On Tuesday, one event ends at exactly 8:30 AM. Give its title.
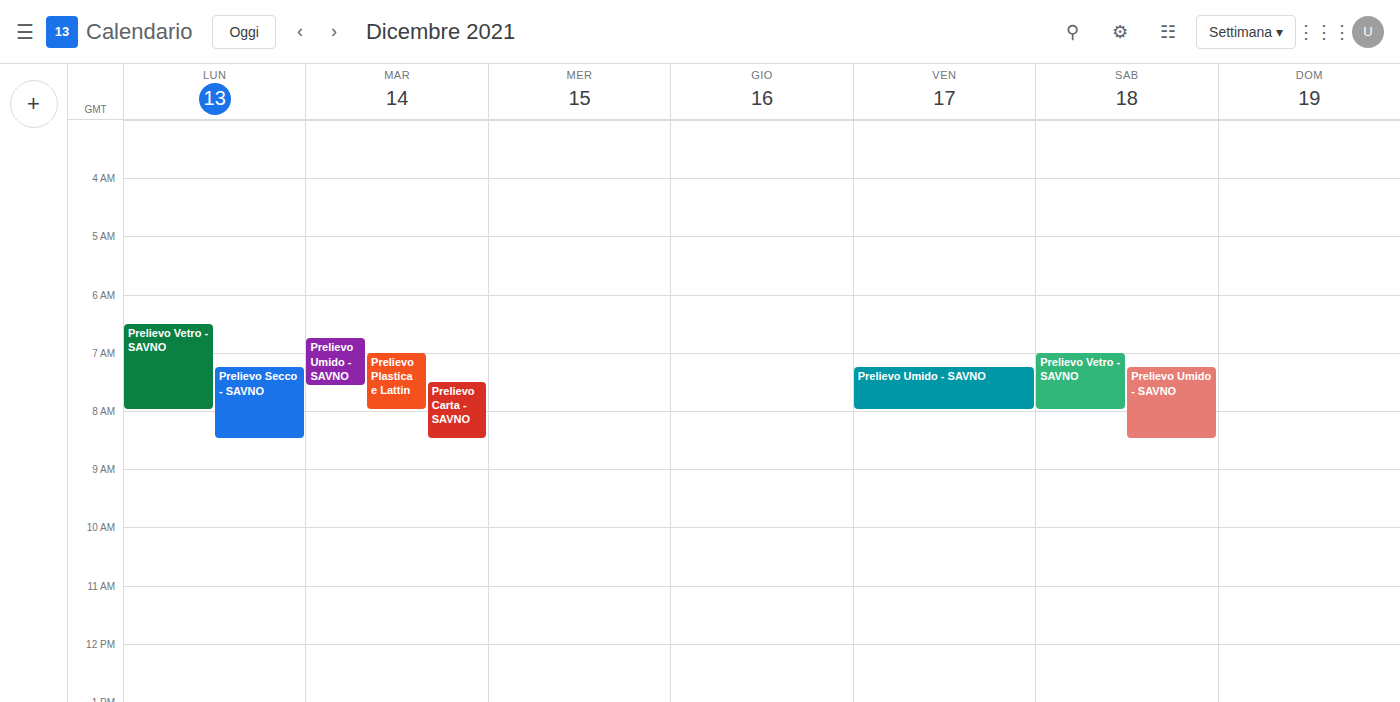
"Prelievo Carta - SAVNO"